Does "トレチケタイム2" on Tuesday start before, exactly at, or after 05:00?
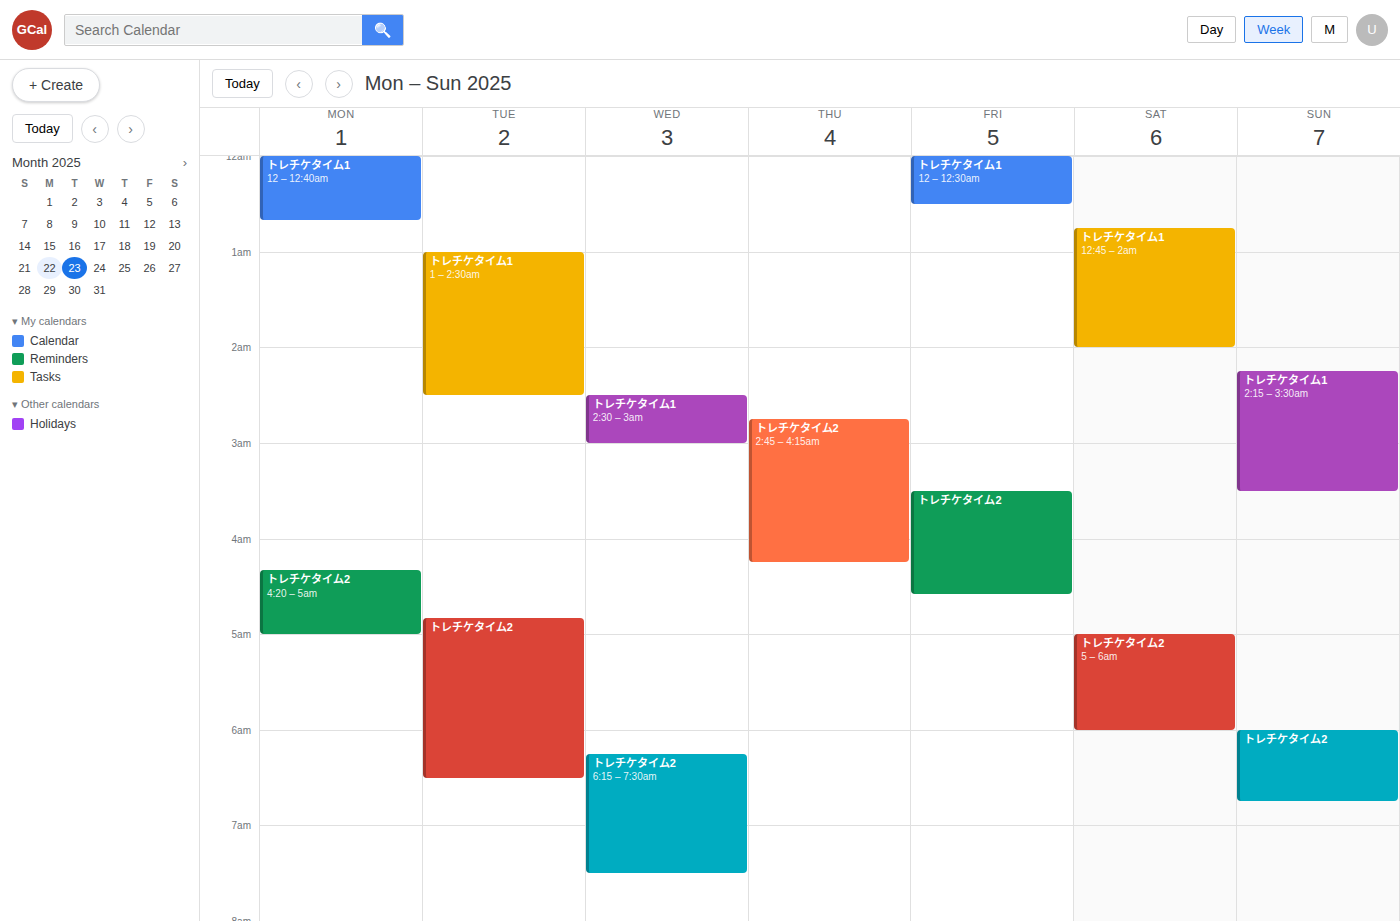
04:50 -- before 05:00, 10 minutes above the 05:00 line.